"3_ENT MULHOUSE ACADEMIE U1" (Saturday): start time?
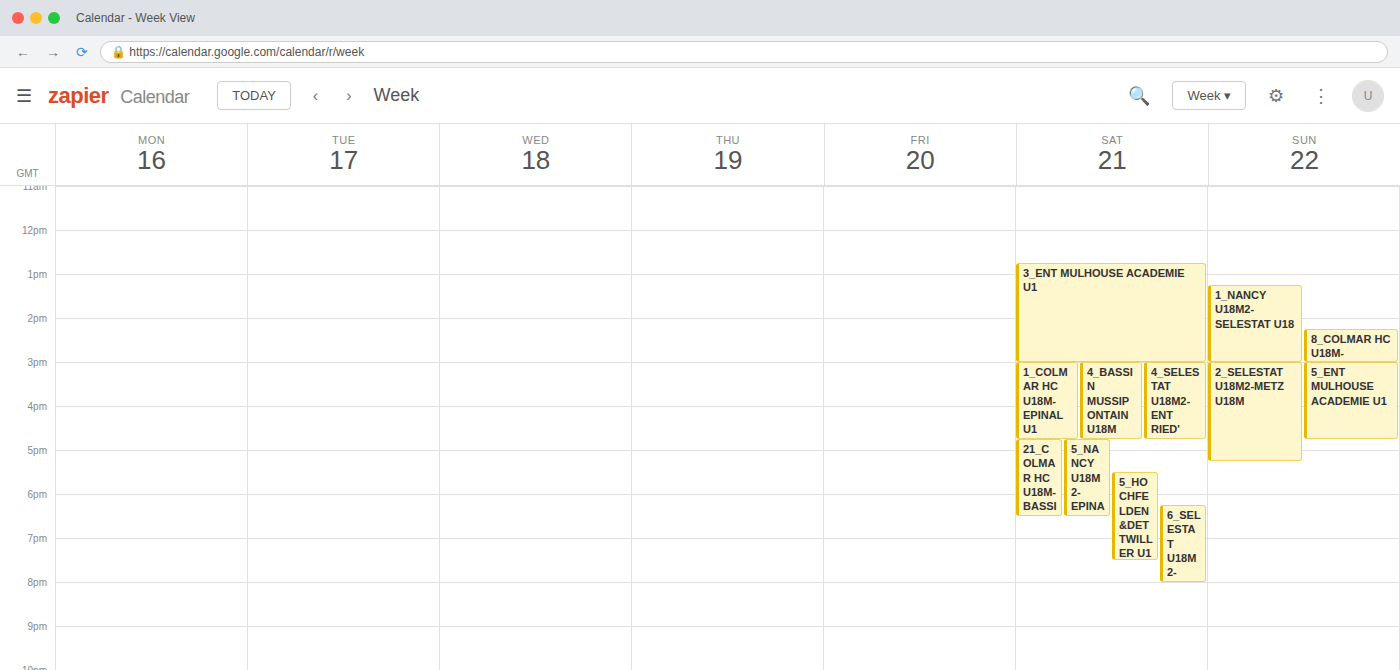
12:45 PM